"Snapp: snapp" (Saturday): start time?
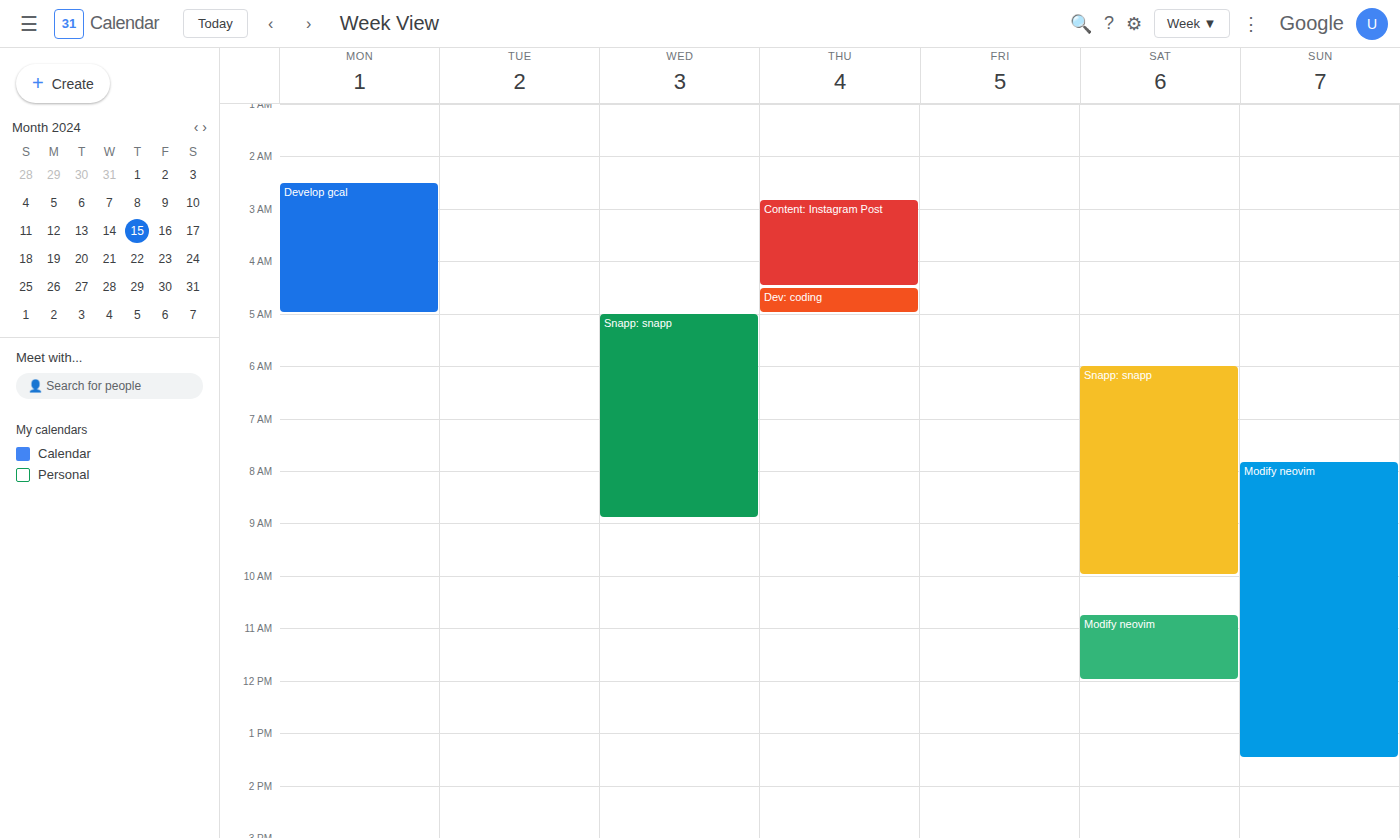
6:00 AM